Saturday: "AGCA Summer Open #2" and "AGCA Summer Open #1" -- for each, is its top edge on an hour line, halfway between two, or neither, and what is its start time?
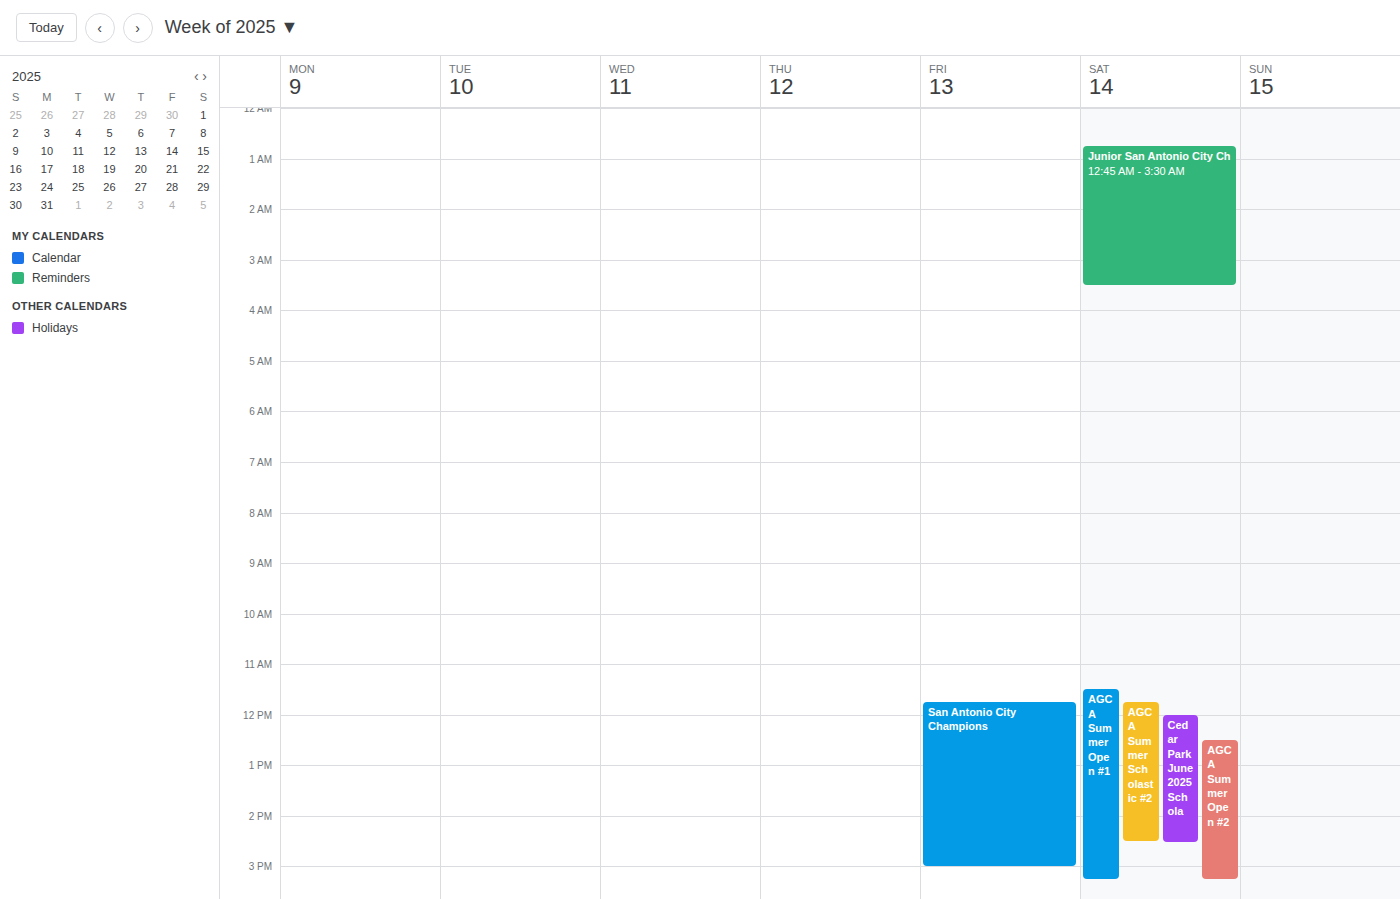
"AGCA Summer Open #2": 12:30 PM, halfway between the 12 PM and 1 PM lines. "AGCA Summer Open #1": 11:30 AM, halfway between the 11 AM and 12 PM lines.